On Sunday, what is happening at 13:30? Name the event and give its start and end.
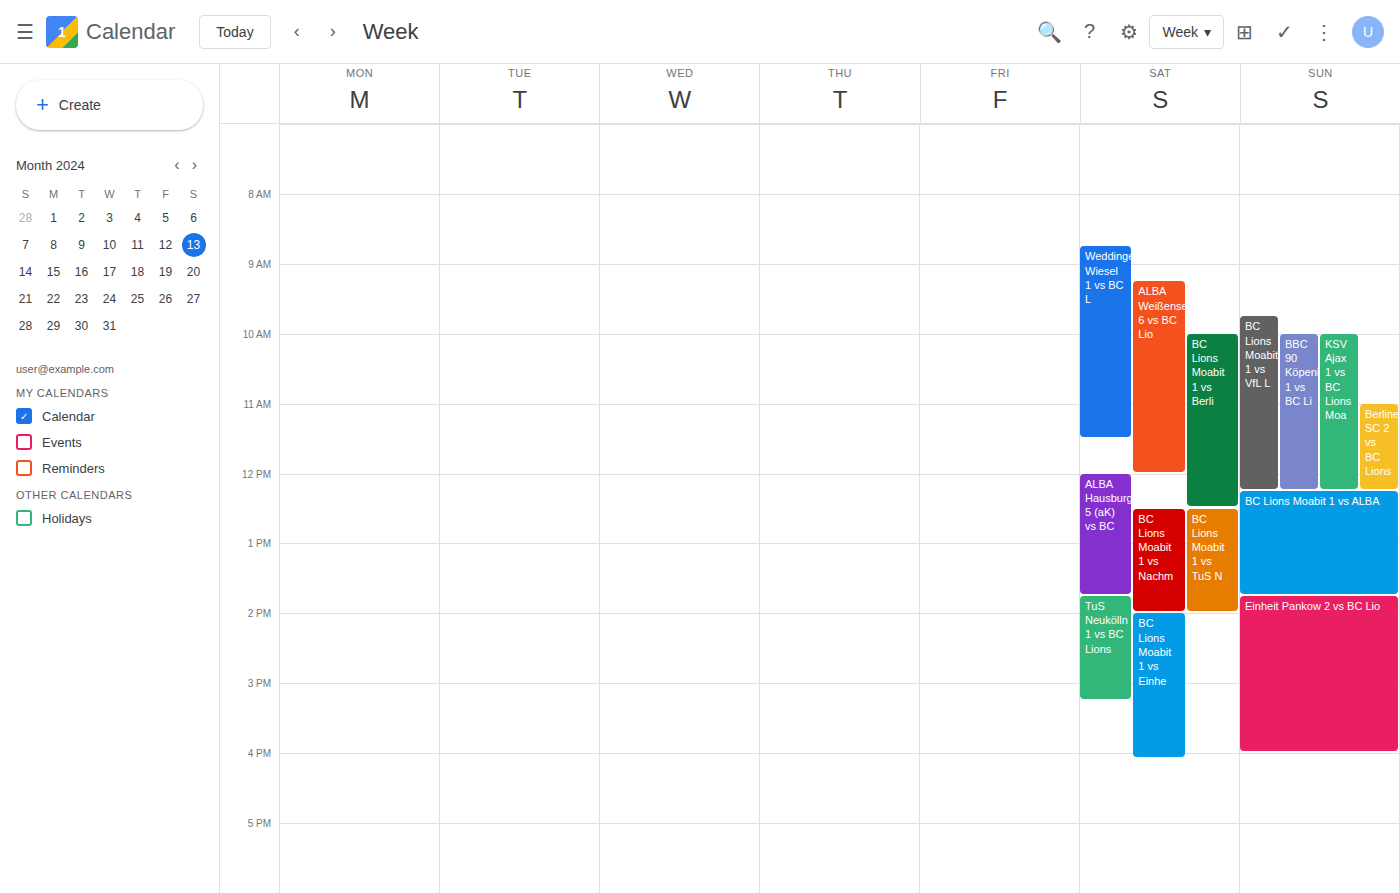
"BC Lions Moabit 1 vs ALBA", 12:15 to 13:45